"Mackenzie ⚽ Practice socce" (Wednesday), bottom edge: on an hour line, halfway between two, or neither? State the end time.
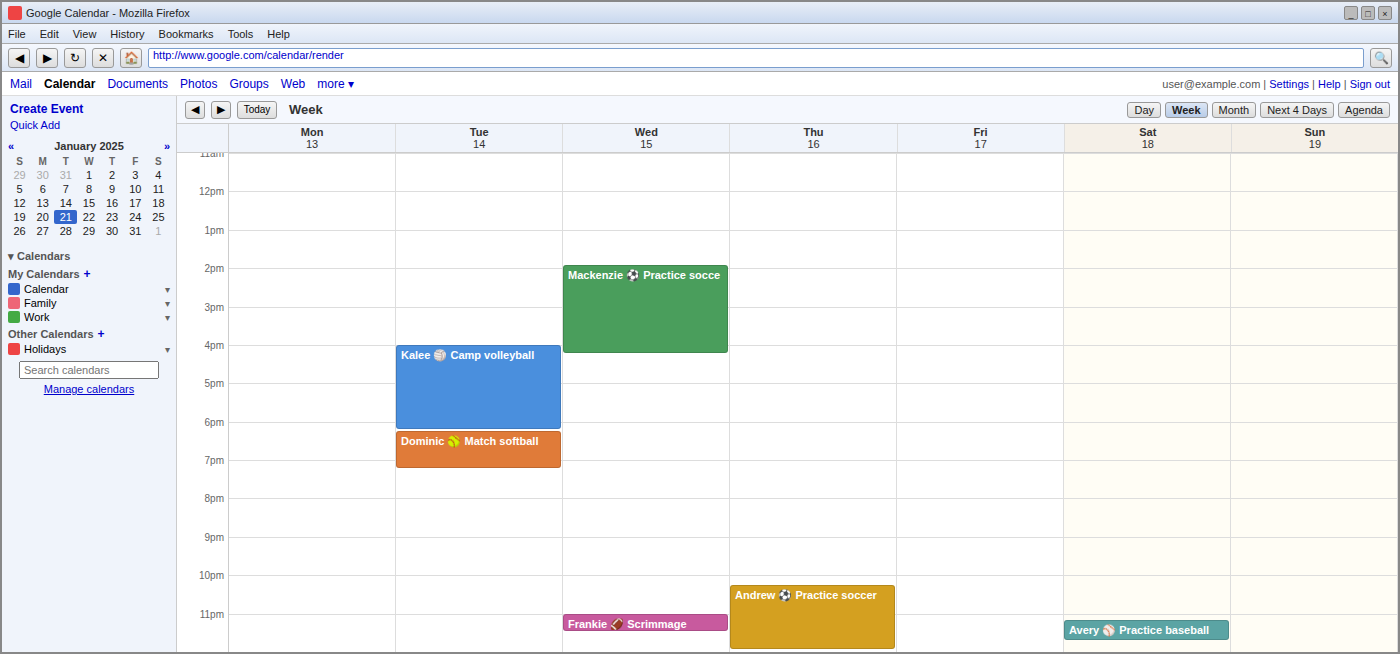
16:15 -- neither: a quarter of the way from the 16:00 line to the 17:00 line.